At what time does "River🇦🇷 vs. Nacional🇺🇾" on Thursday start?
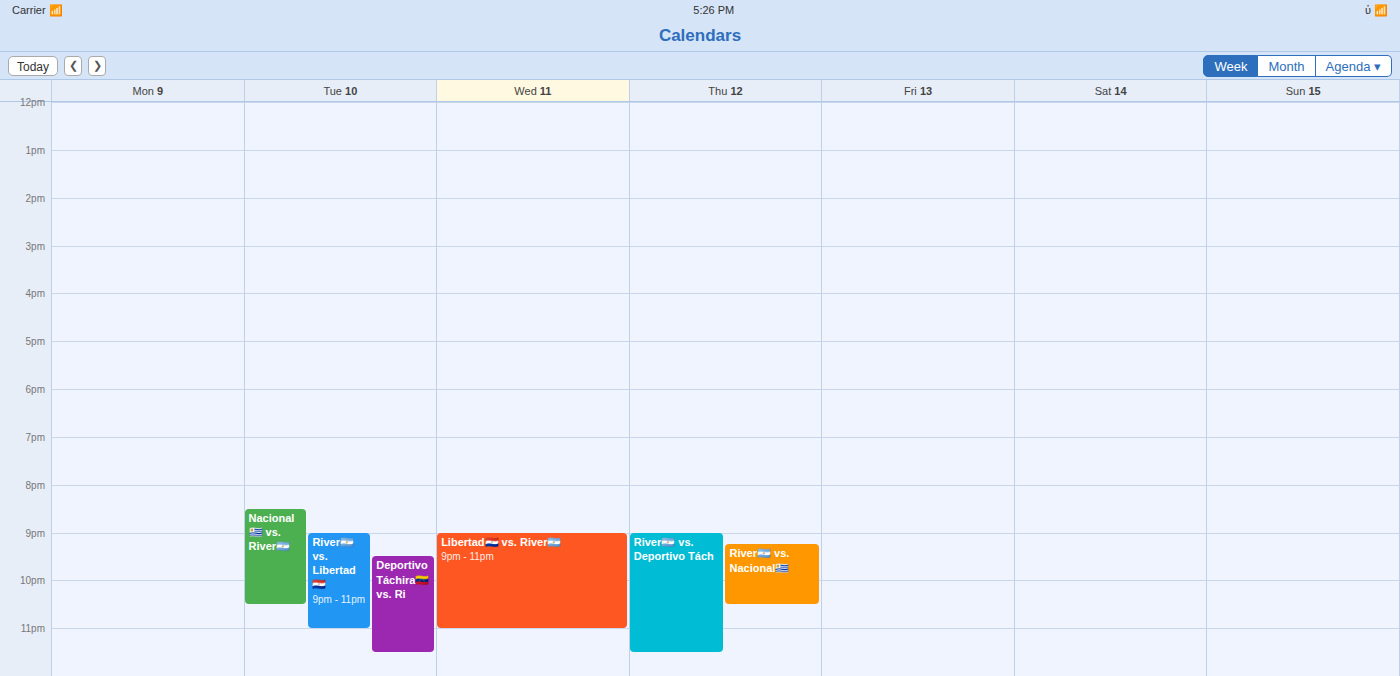
9:15 PM